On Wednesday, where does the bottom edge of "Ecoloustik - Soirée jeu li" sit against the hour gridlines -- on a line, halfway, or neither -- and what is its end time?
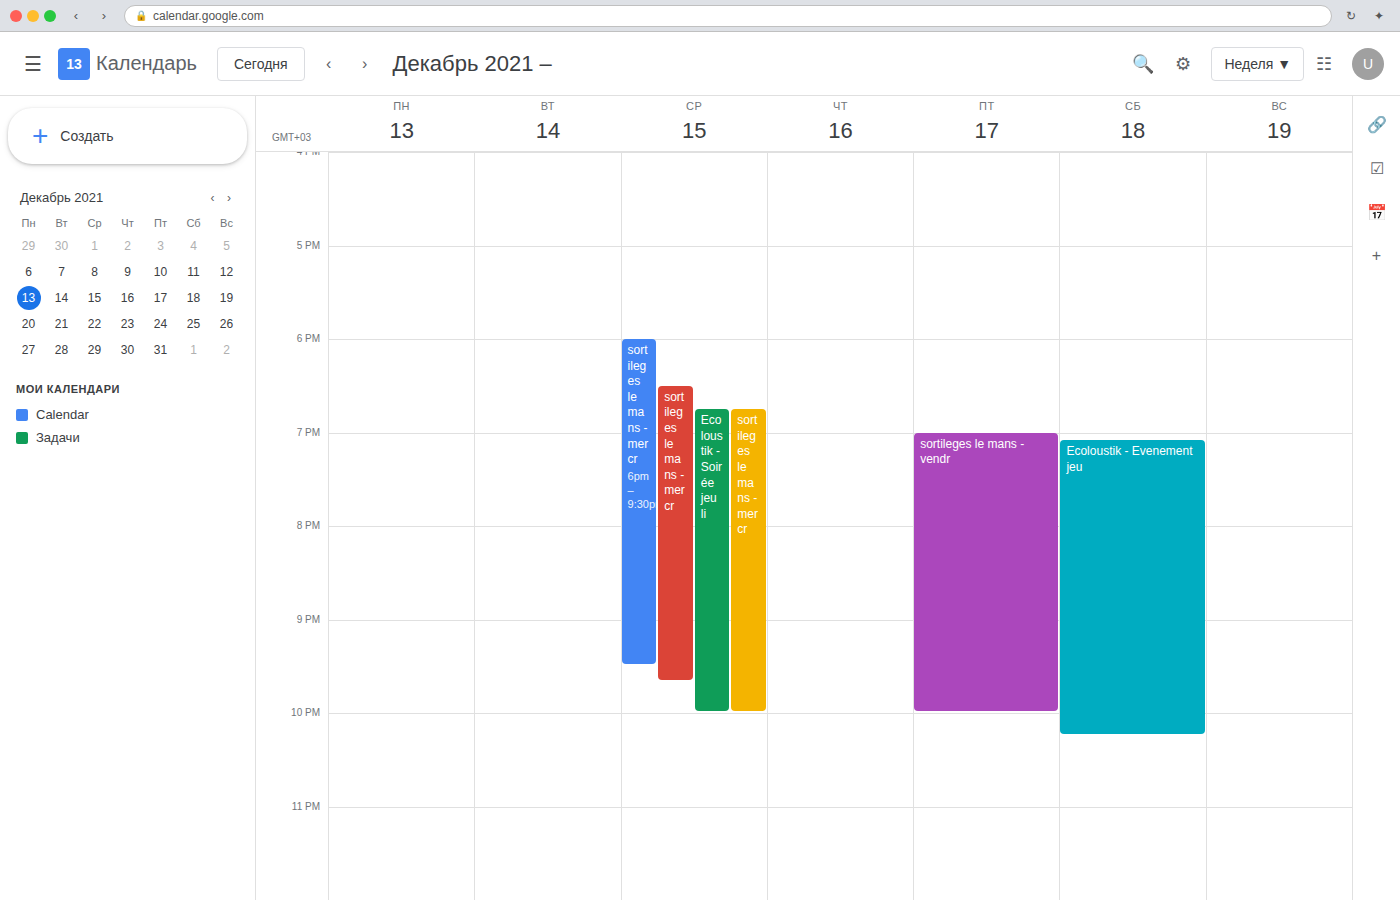
22:00 -- exactly on the 22:00 line.